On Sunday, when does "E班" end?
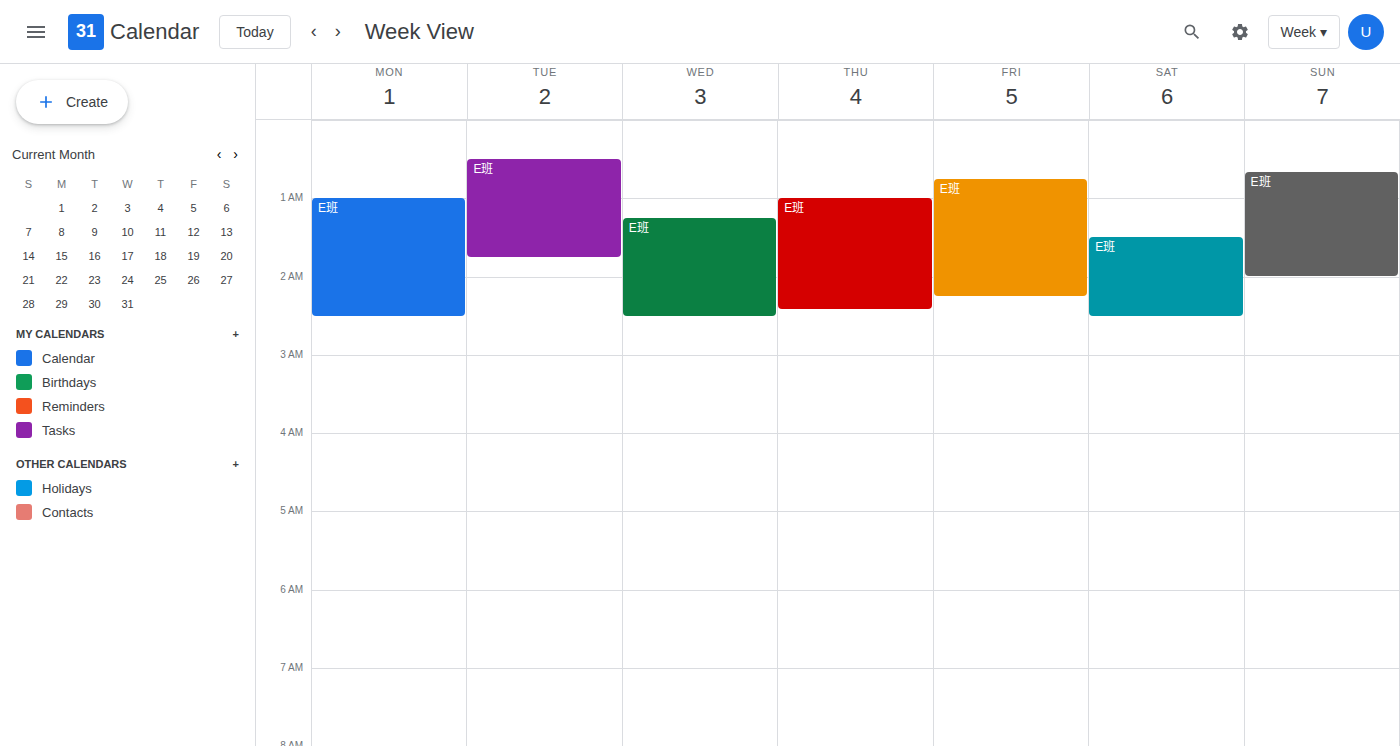
2:00 AM